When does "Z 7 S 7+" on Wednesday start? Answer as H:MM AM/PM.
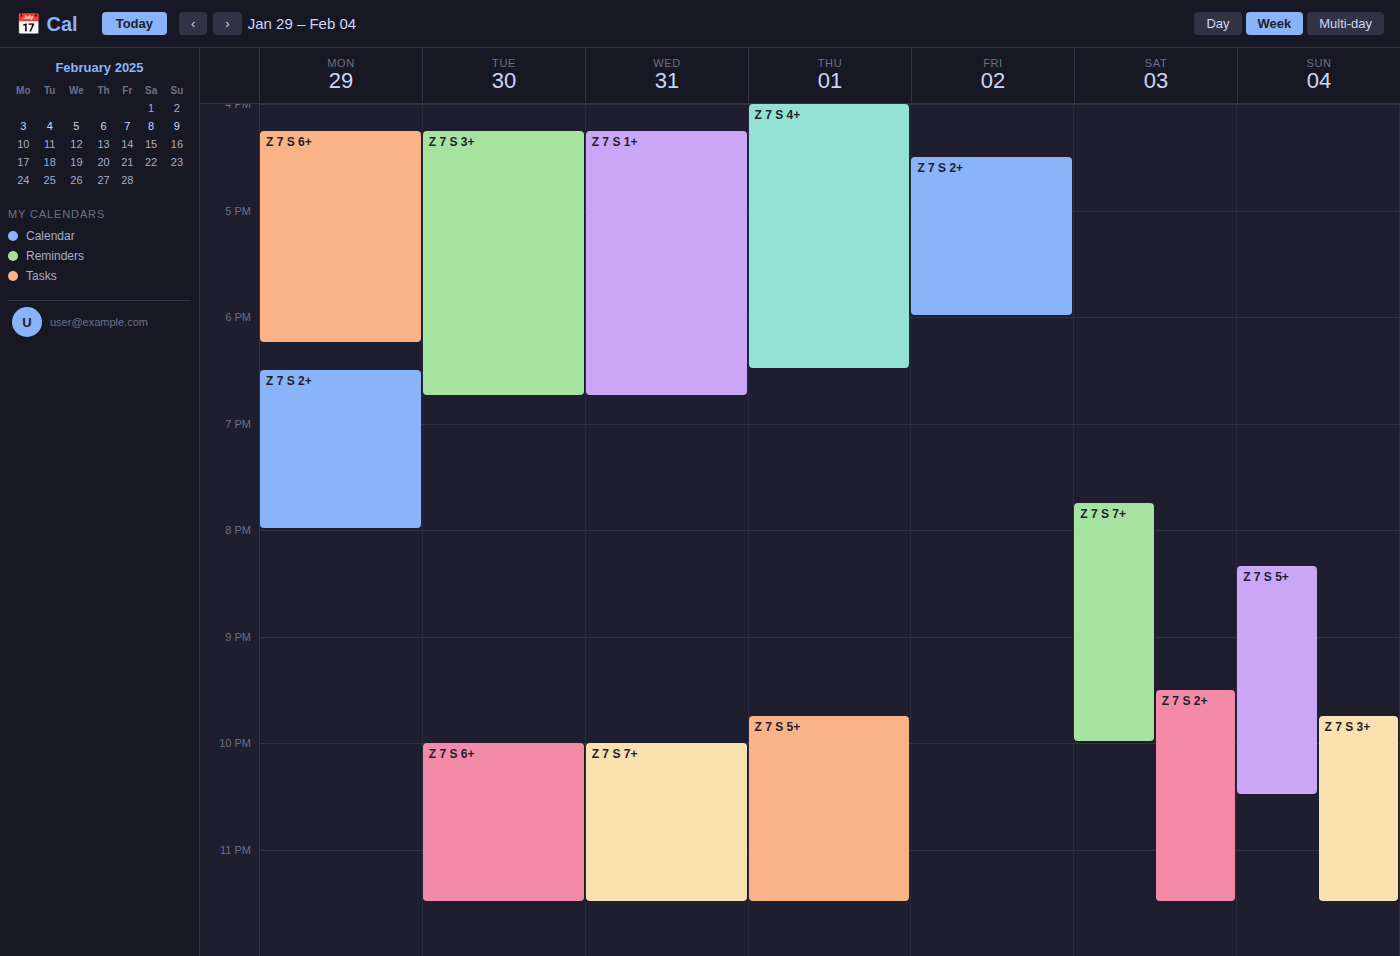
10:00 PM